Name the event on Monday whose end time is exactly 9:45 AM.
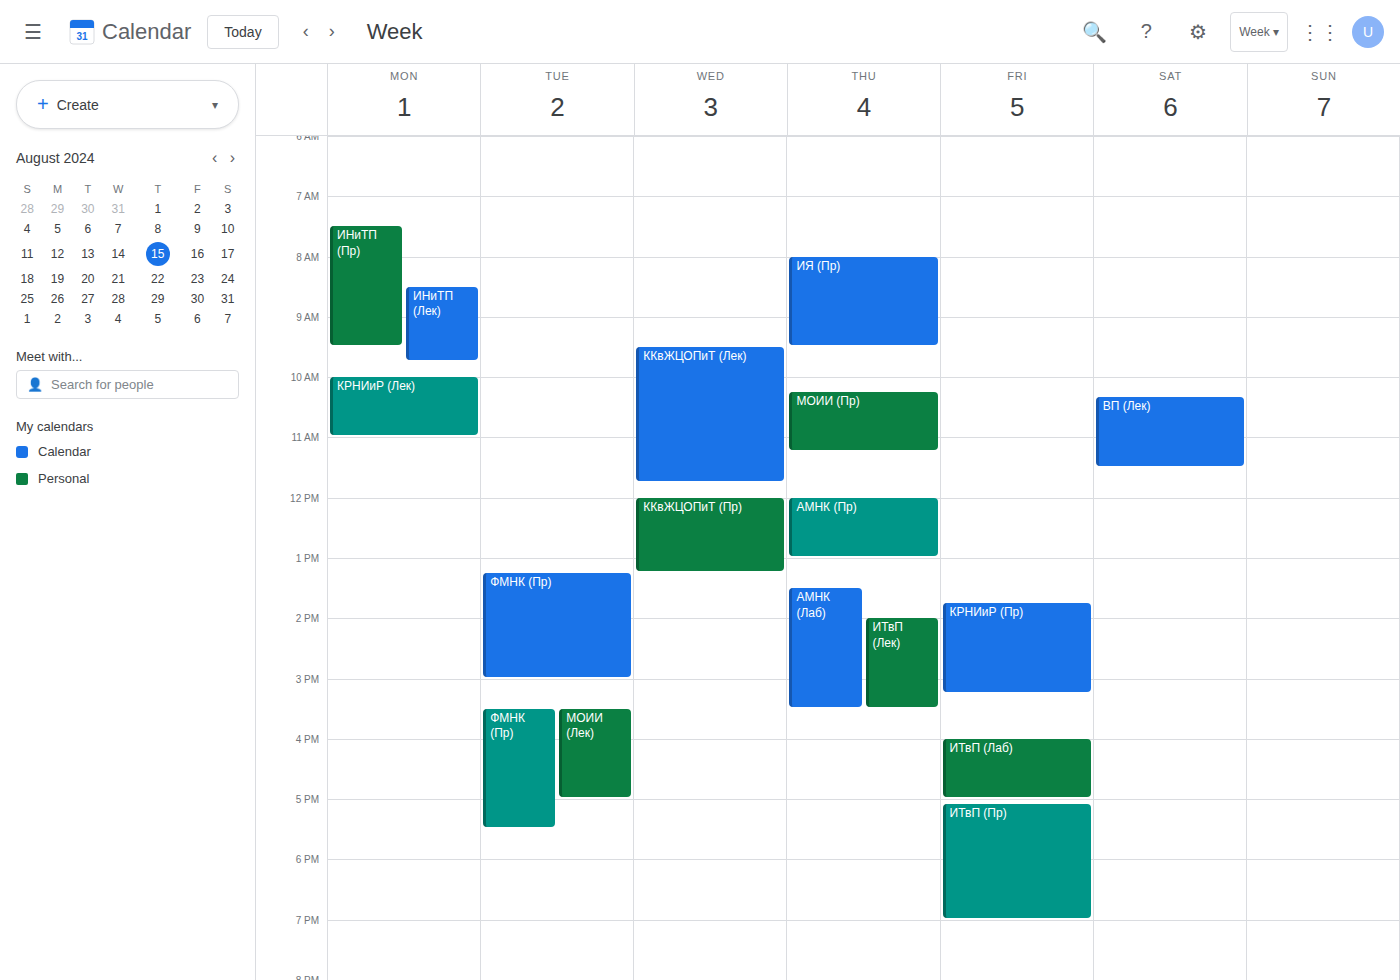
"ИНиТП (Лек)"